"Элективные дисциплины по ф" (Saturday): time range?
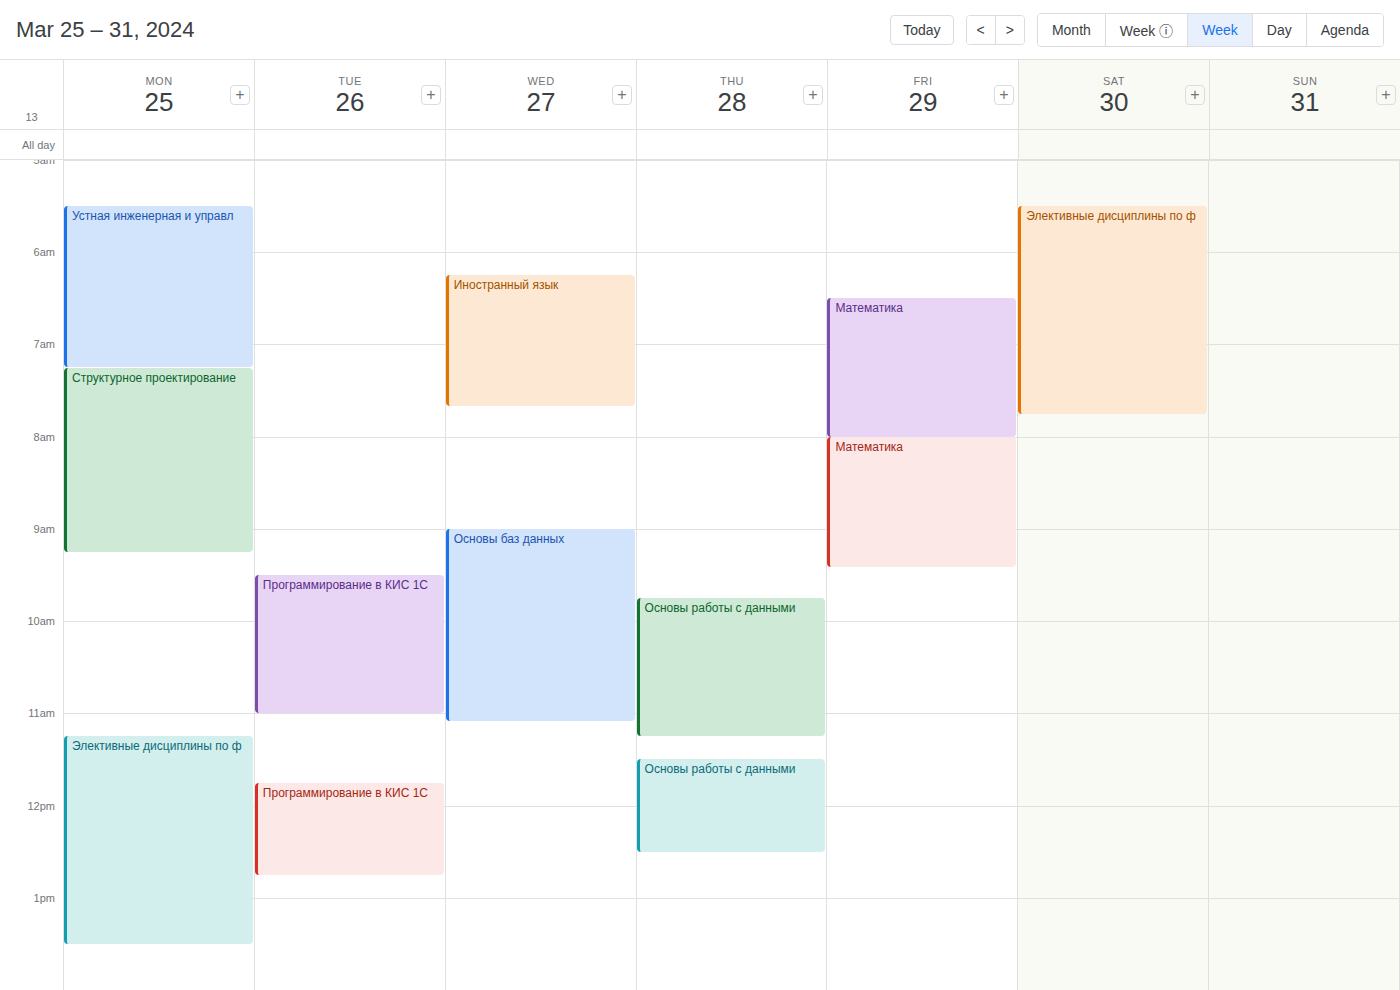
05:30 to 07:45